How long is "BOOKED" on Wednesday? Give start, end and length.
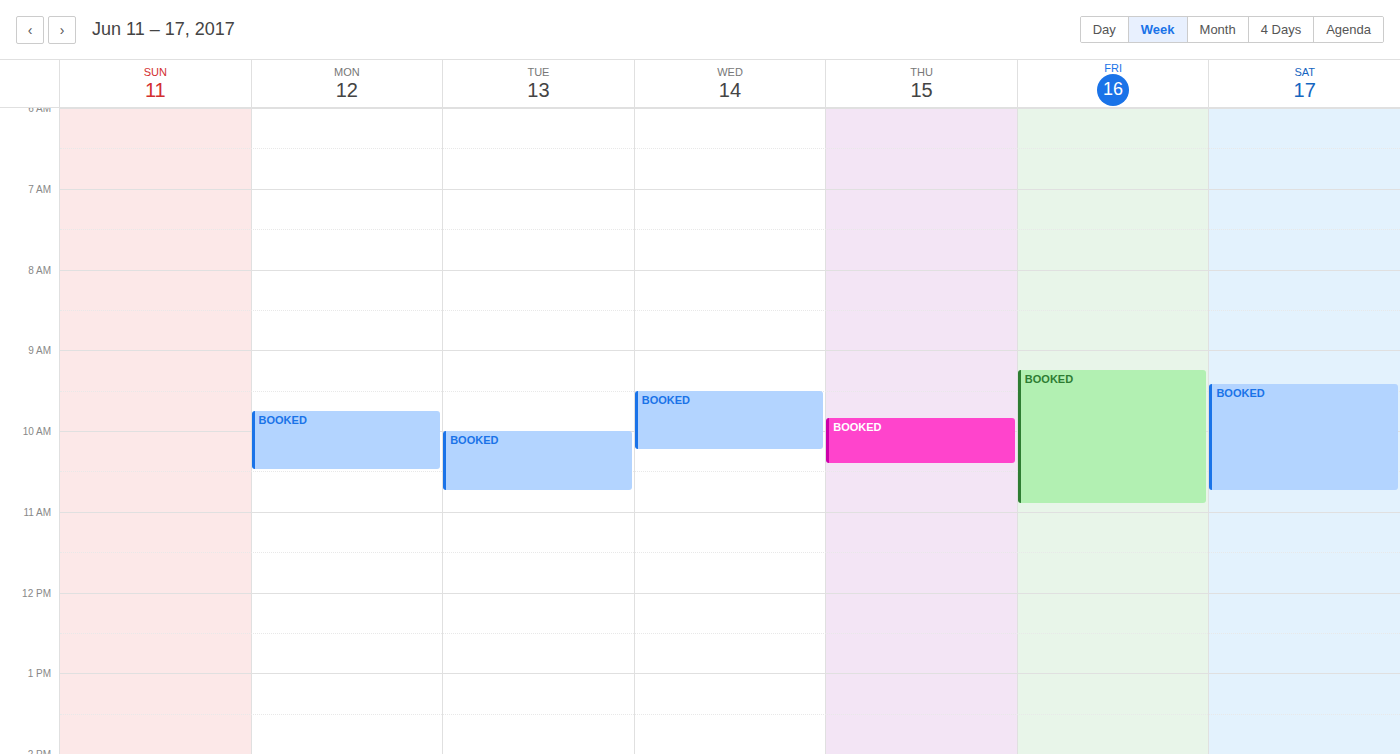
09:30 to 10:15, 45 minutes